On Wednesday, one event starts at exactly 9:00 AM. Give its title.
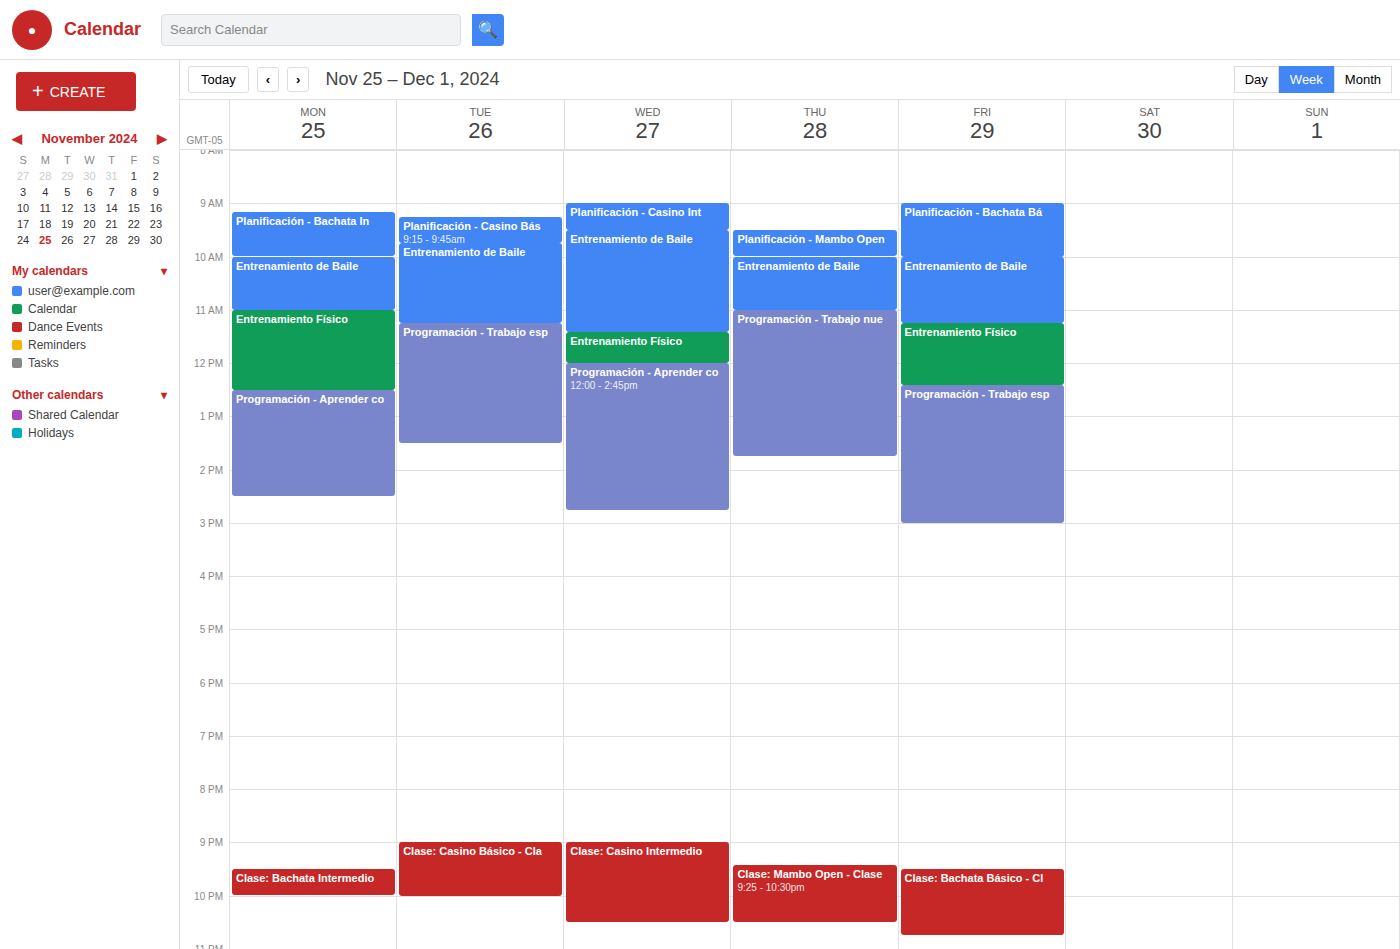
"Planificación - Casino Int"